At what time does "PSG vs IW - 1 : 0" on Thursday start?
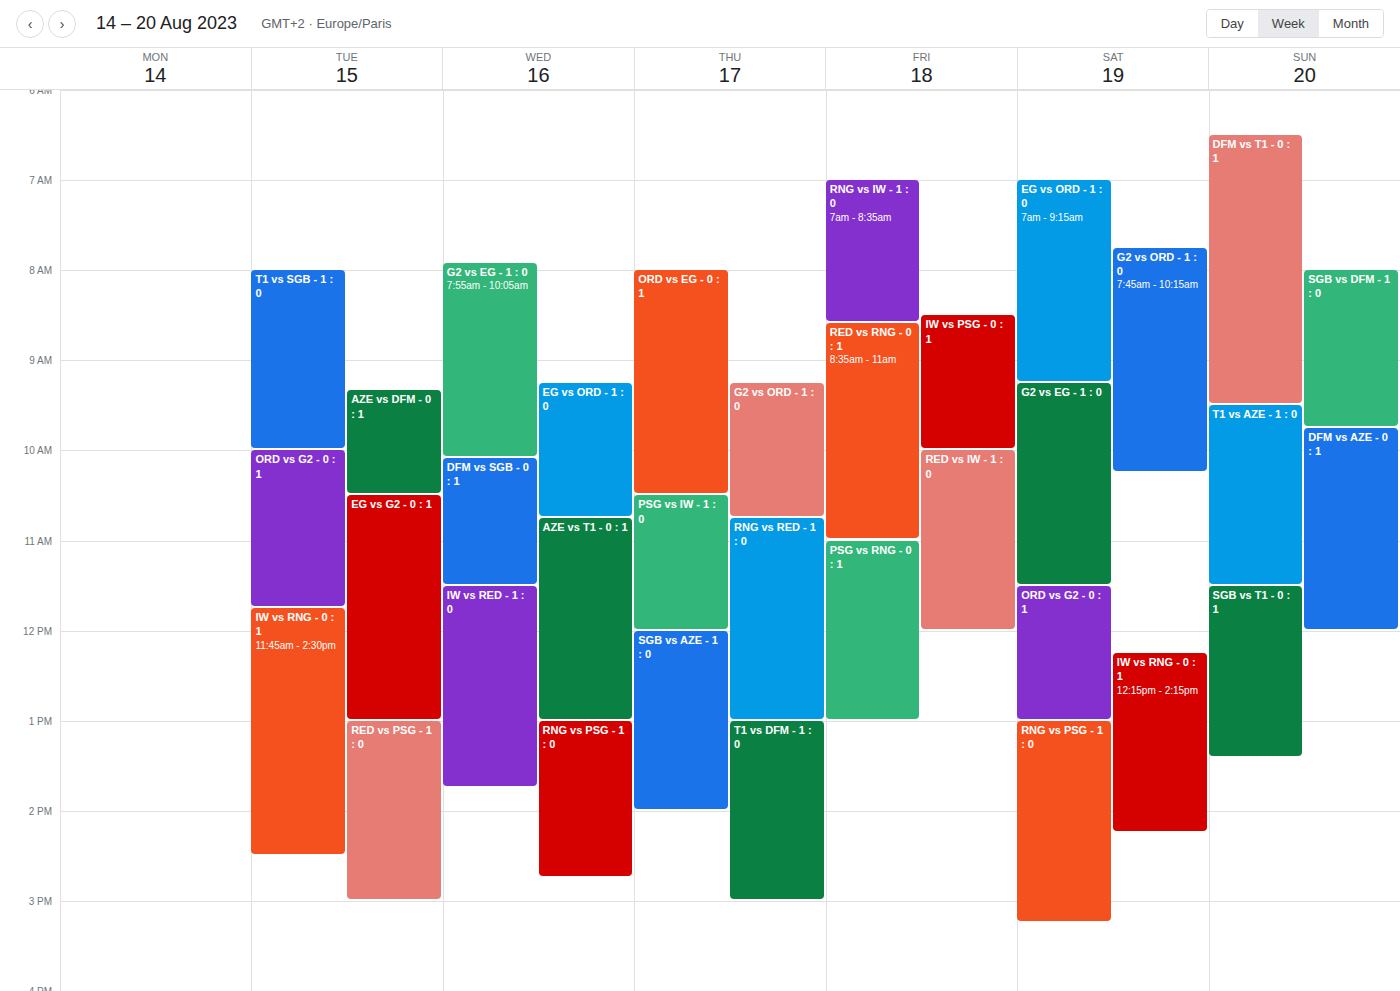
10:30 AM